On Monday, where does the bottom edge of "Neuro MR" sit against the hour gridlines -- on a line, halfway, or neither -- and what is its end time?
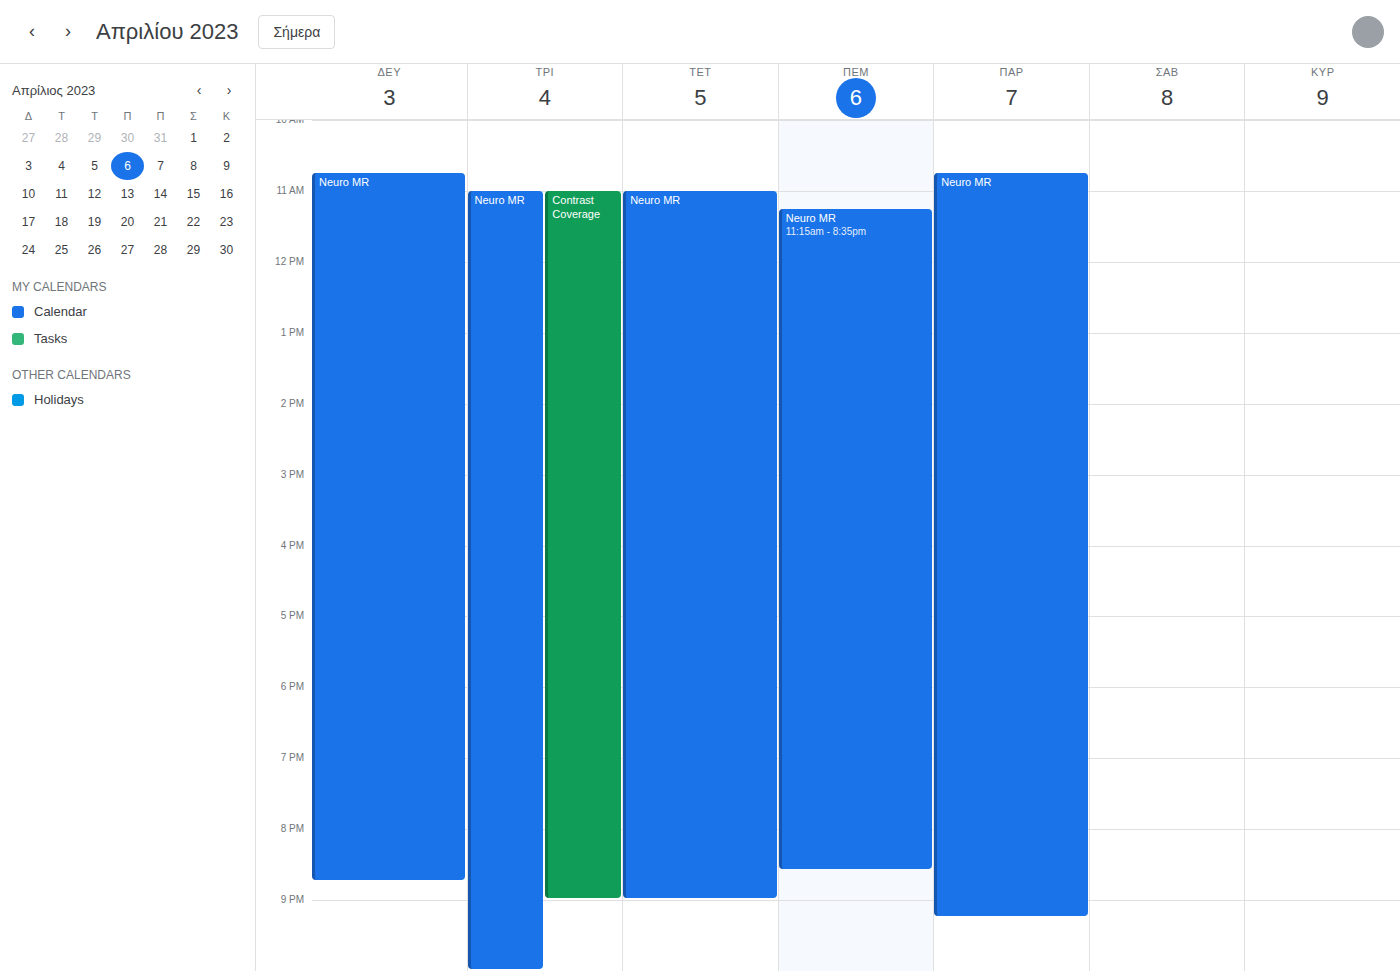
8:45 PM -- neither: three quarters of the way from the 8 PM line to the 9 PM line.